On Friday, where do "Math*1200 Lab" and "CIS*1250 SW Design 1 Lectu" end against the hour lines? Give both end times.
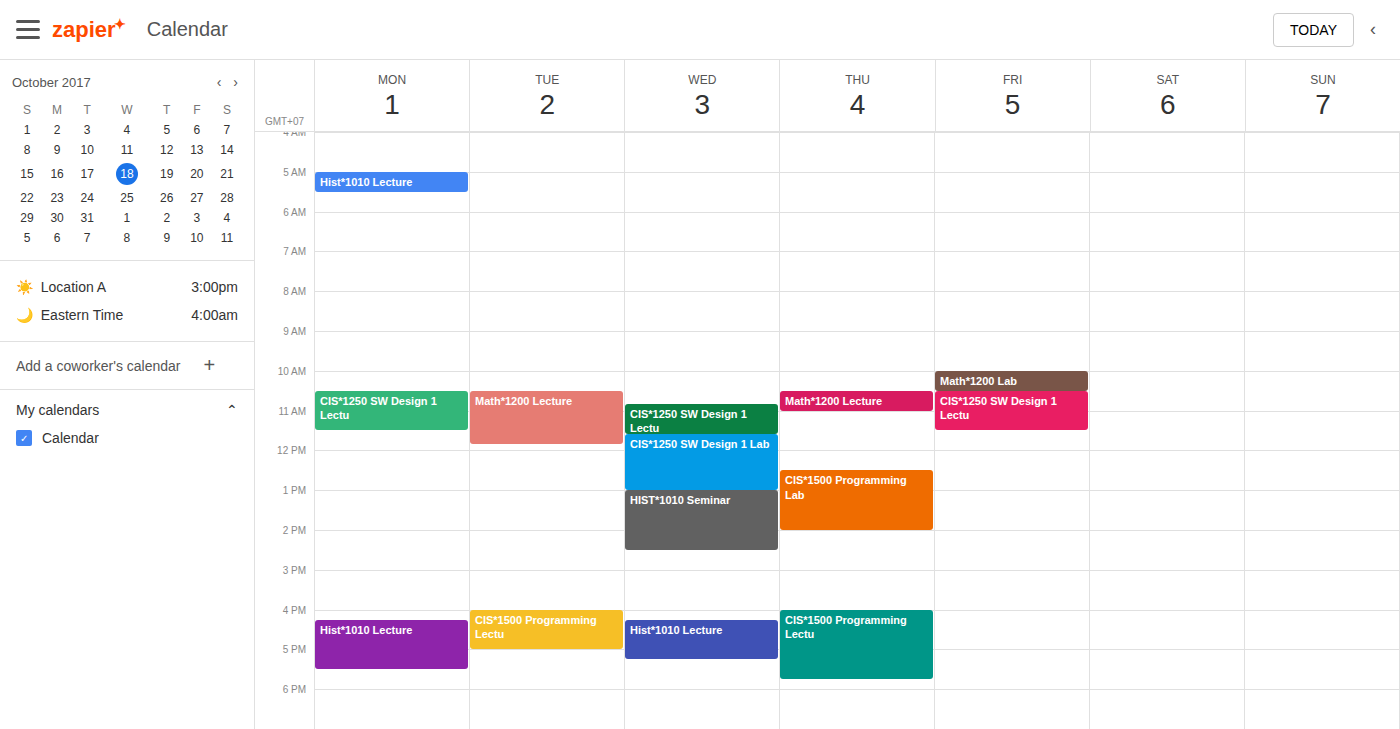
"Math*1200 Lab": 10:30 AM, halfway between the 10 AM and 11 AM lines. "CIS*1250 SW Design 1 Lectu": 11:30 AM, halfway between the 11 AM and 12 PM lines.